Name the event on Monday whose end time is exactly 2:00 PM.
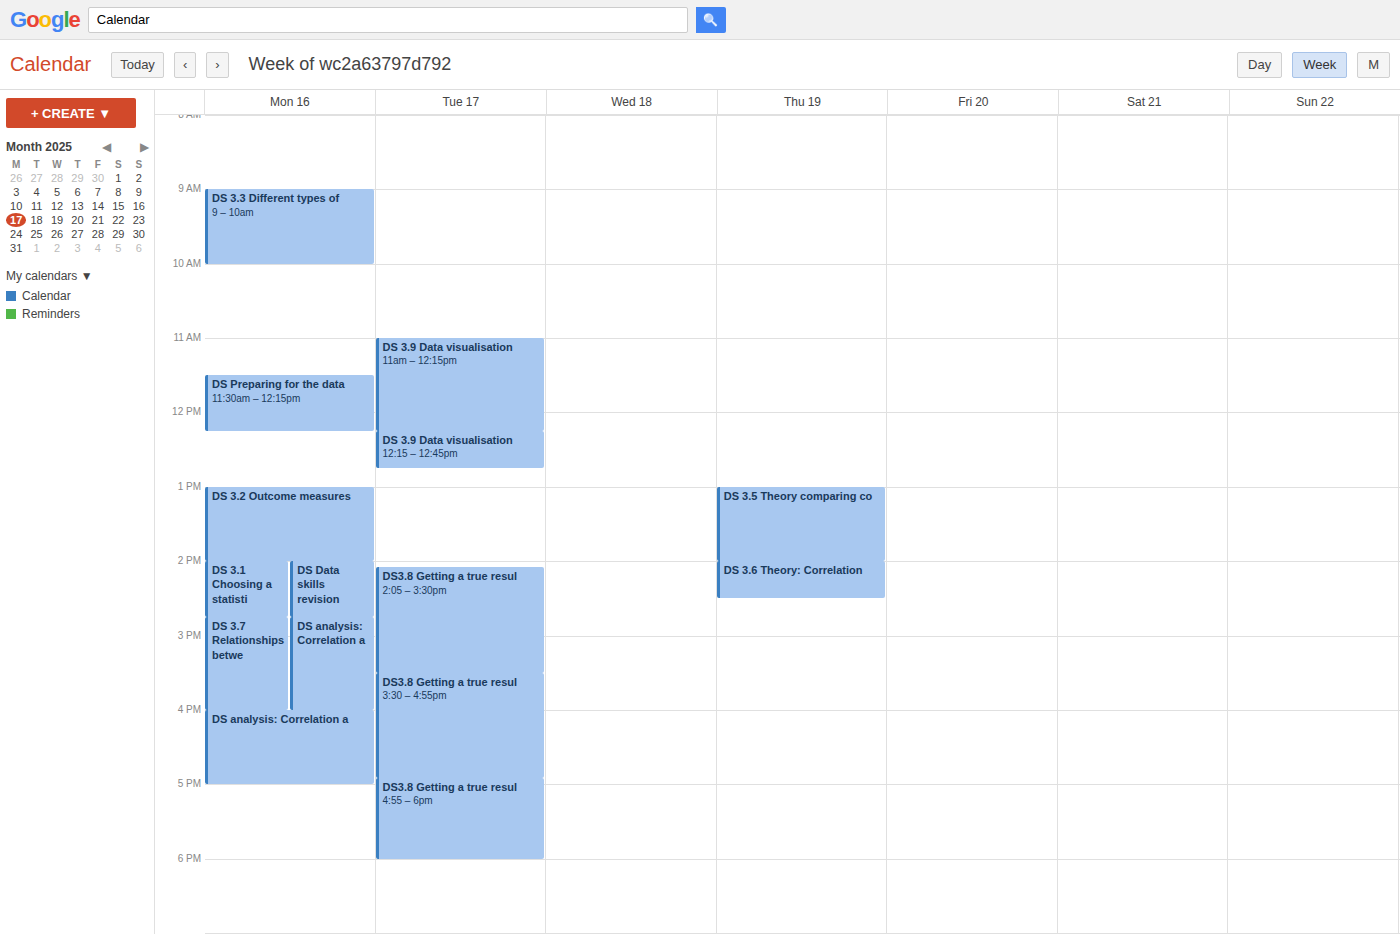
"DS 3.2 Outcome measures"